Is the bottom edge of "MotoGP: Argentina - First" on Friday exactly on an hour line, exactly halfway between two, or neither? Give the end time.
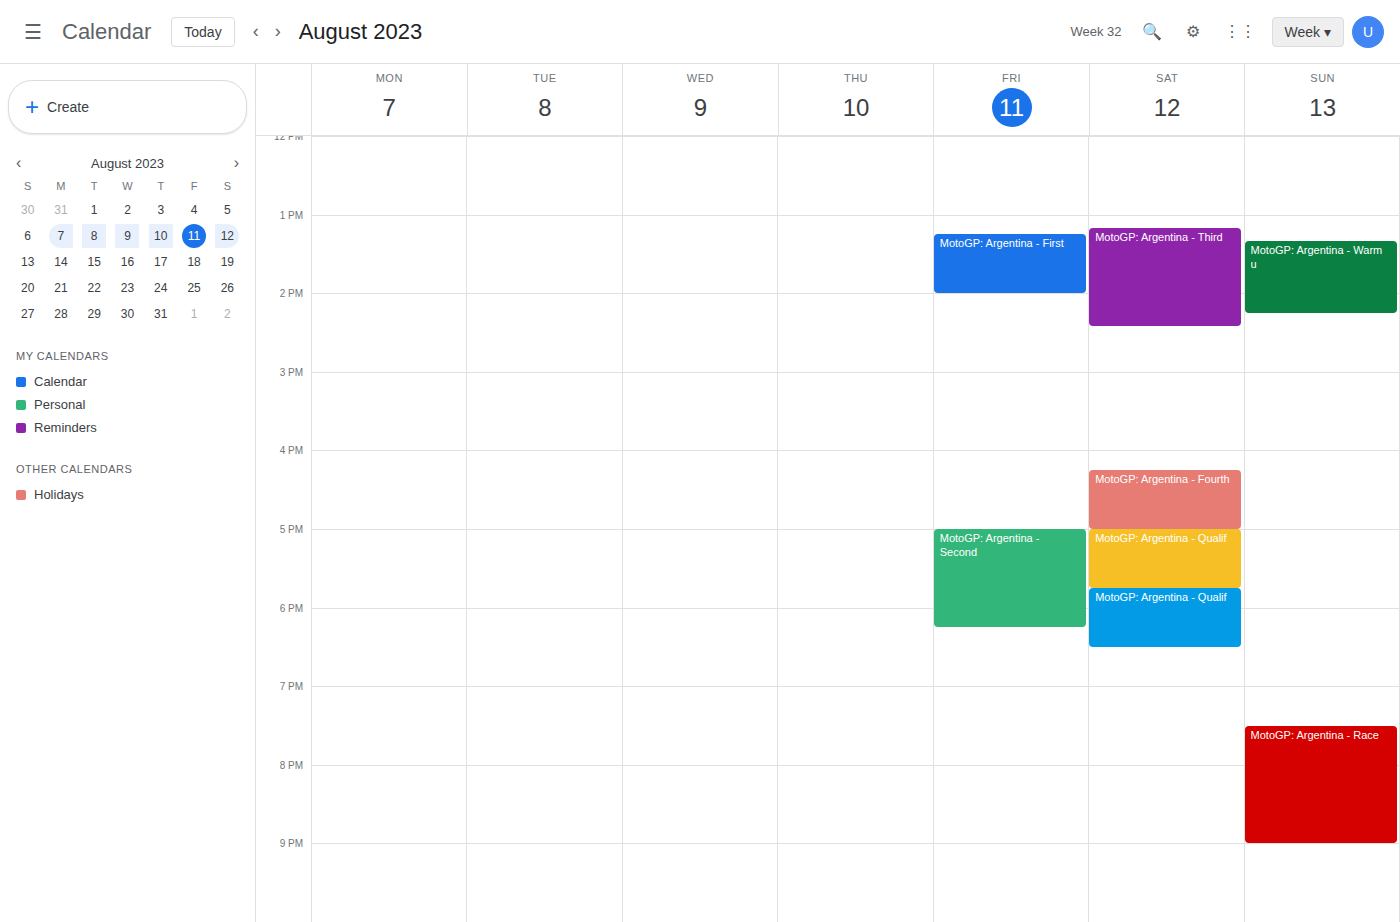
2:00 PM -- exactly on the 2 PM line.